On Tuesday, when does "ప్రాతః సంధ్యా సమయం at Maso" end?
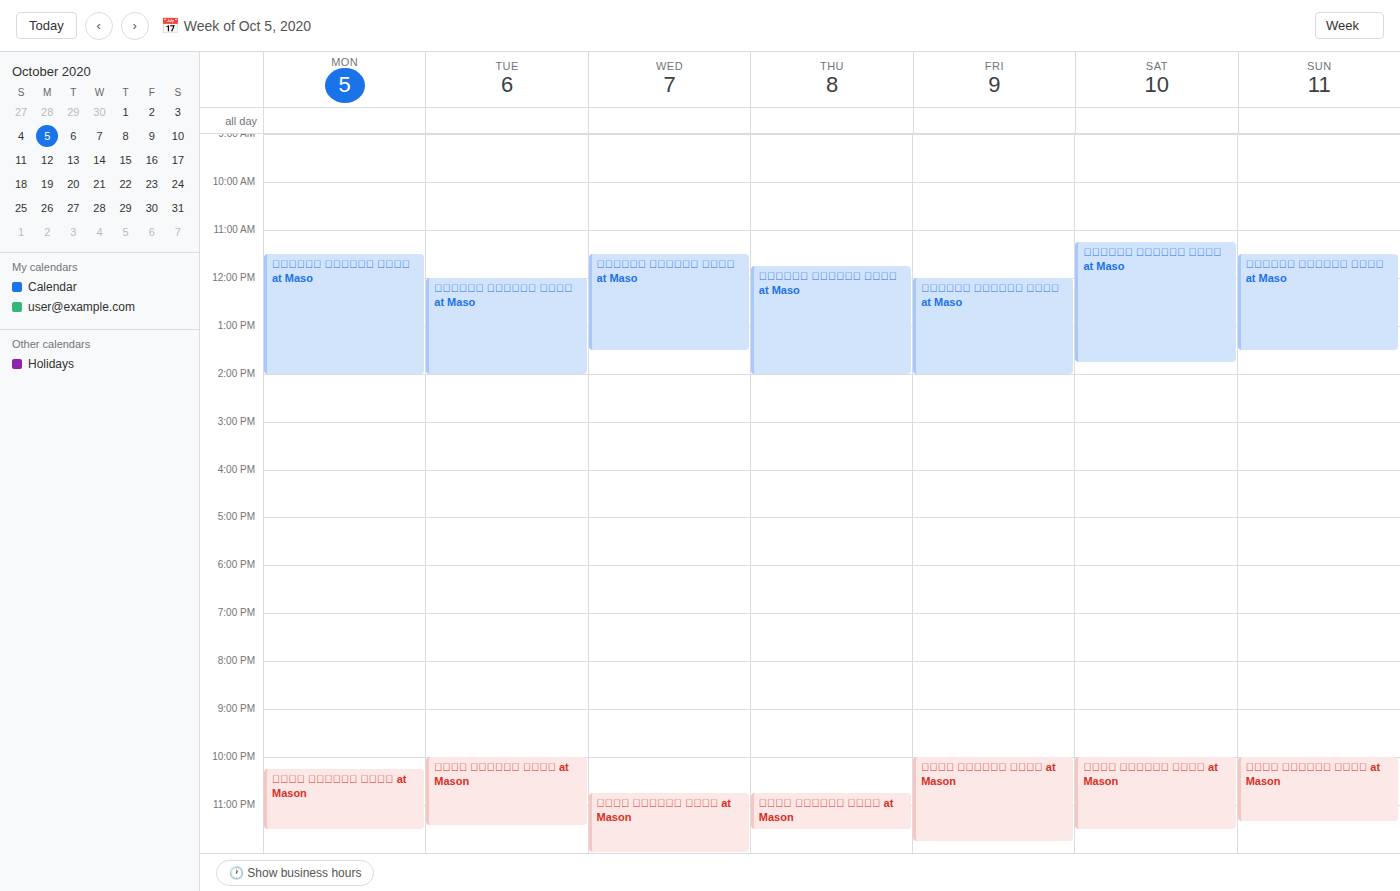
2:00 PM